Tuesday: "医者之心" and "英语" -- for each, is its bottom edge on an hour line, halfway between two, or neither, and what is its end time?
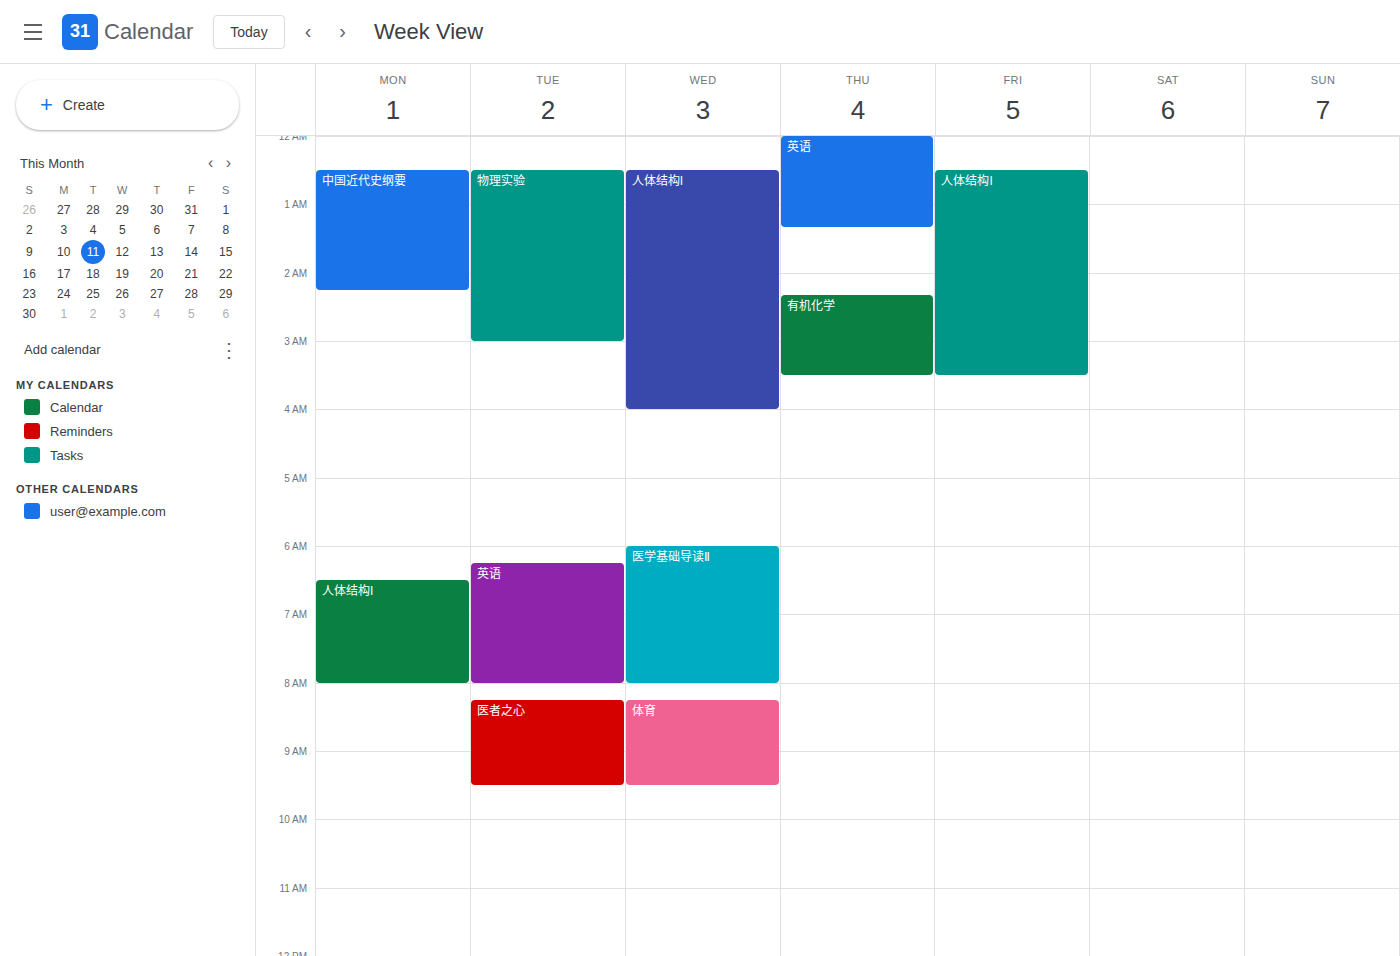
"医者之心": 9:30 AM, halfway between the 9 AM and 10 AM lines. "英语": 8:00 AM, exactly on the 8 AM line.